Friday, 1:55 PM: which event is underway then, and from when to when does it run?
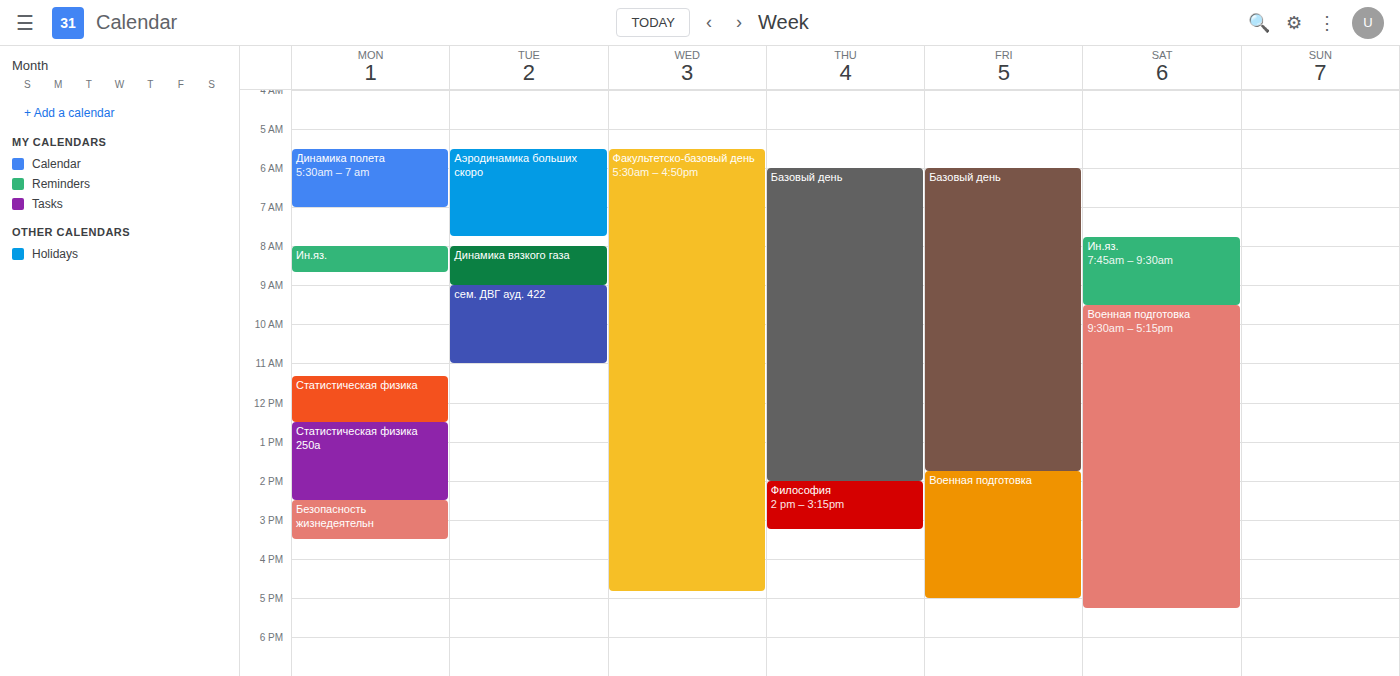
"Военная подготовка", 1:45 PM to 5:00 PM